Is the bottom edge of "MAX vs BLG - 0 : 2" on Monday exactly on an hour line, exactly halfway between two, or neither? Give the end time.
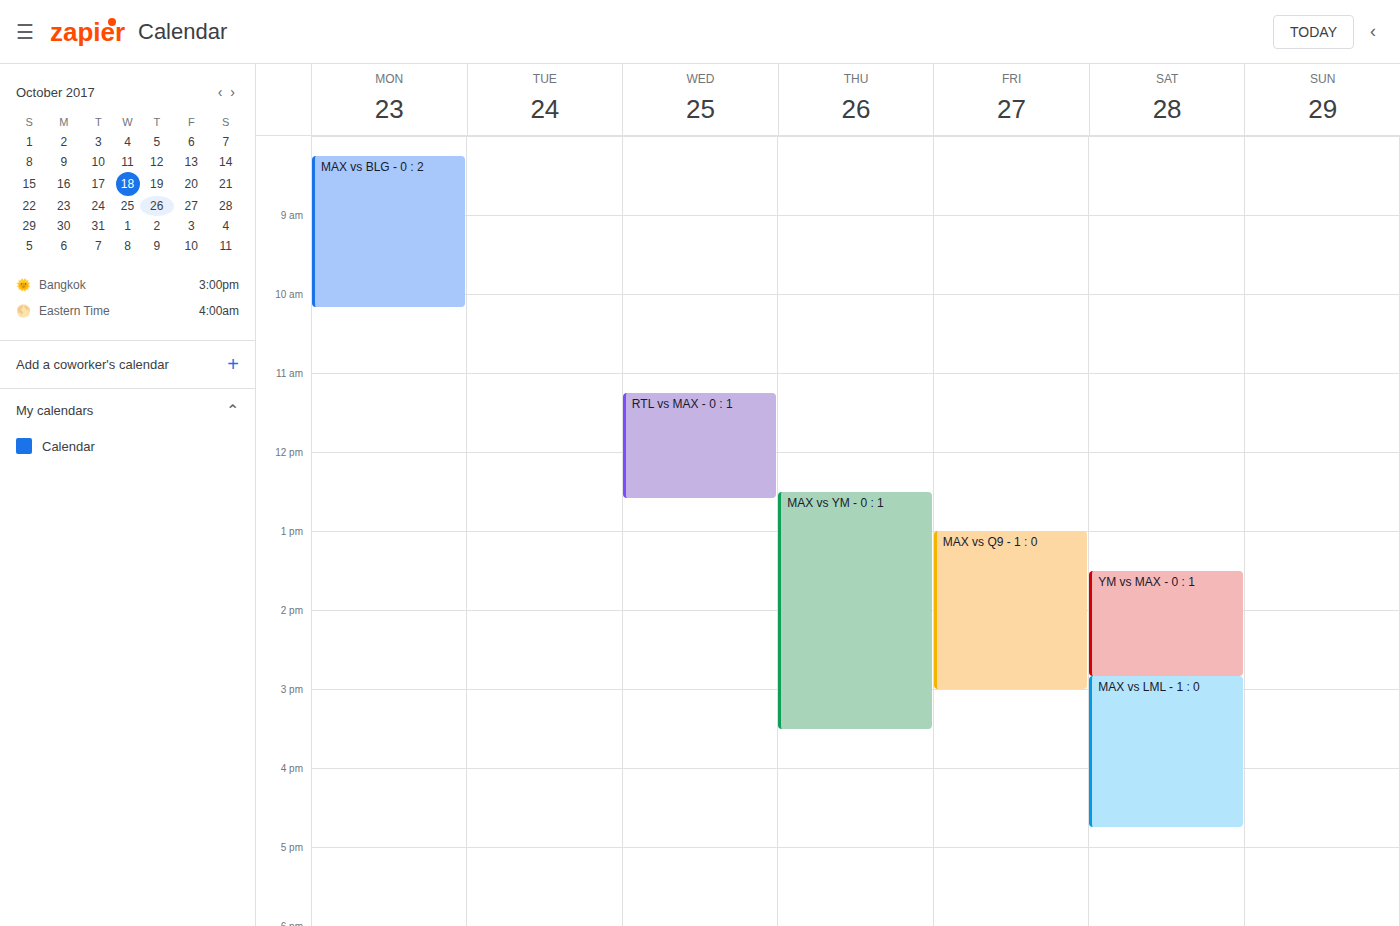
10:10 AM -- neither: 10 minutes below the 10 AM line and 50 minutes above the 11 AM line.